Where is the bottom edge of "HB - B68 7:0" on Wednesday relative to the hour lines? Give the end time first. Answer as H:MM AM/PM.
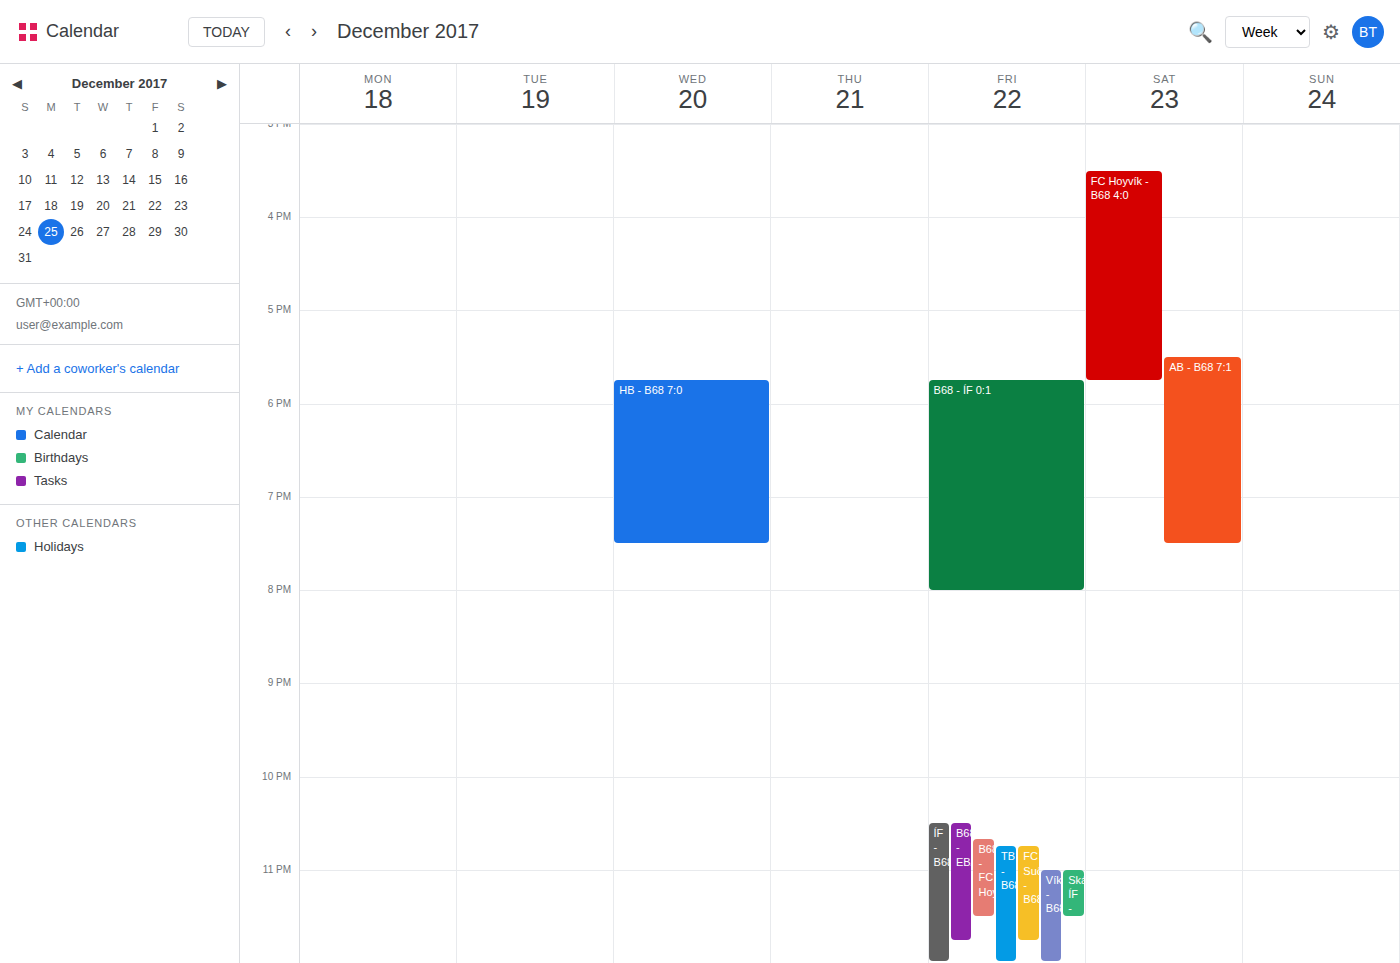
7:30 PM -- halfway between the 7 PM and 8 PM lines.